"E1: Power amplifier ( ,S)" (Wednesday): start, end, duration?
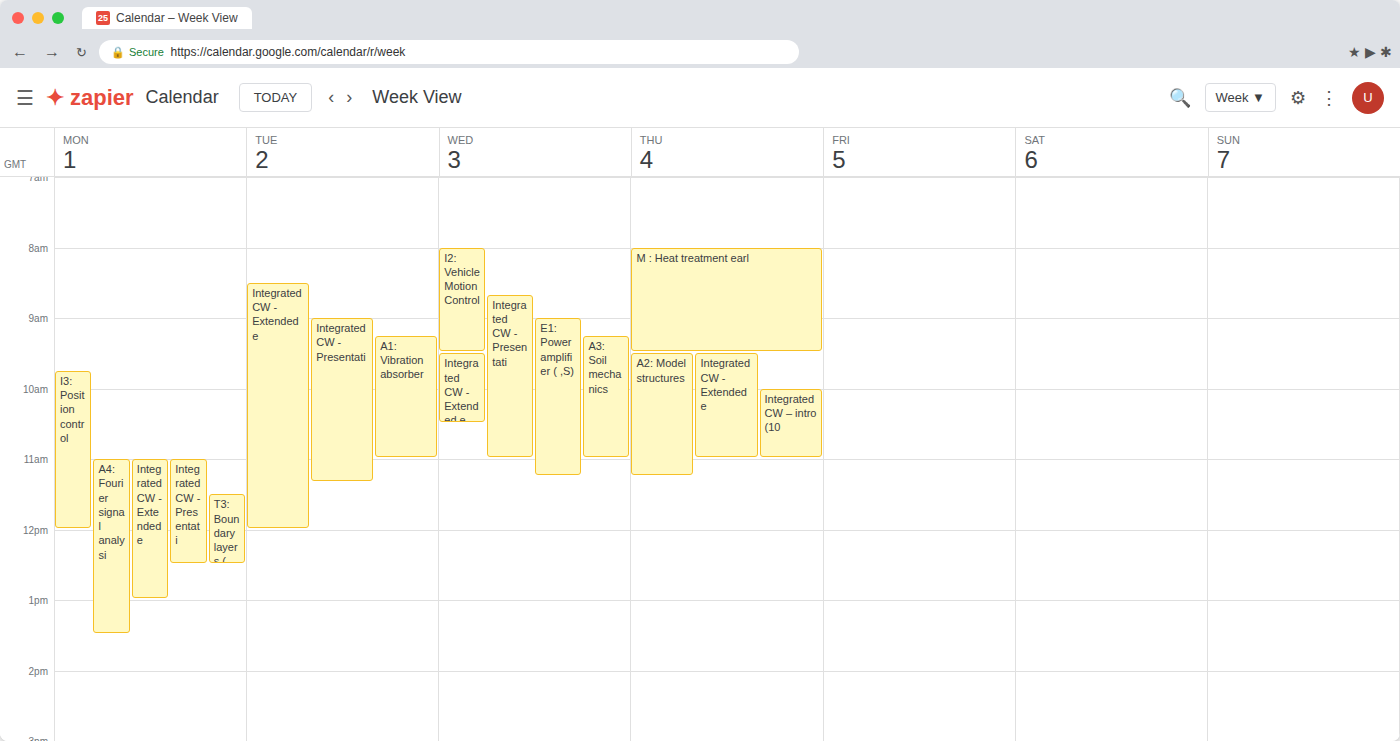
09:00 to 11:15, 2 hours 15 minutes